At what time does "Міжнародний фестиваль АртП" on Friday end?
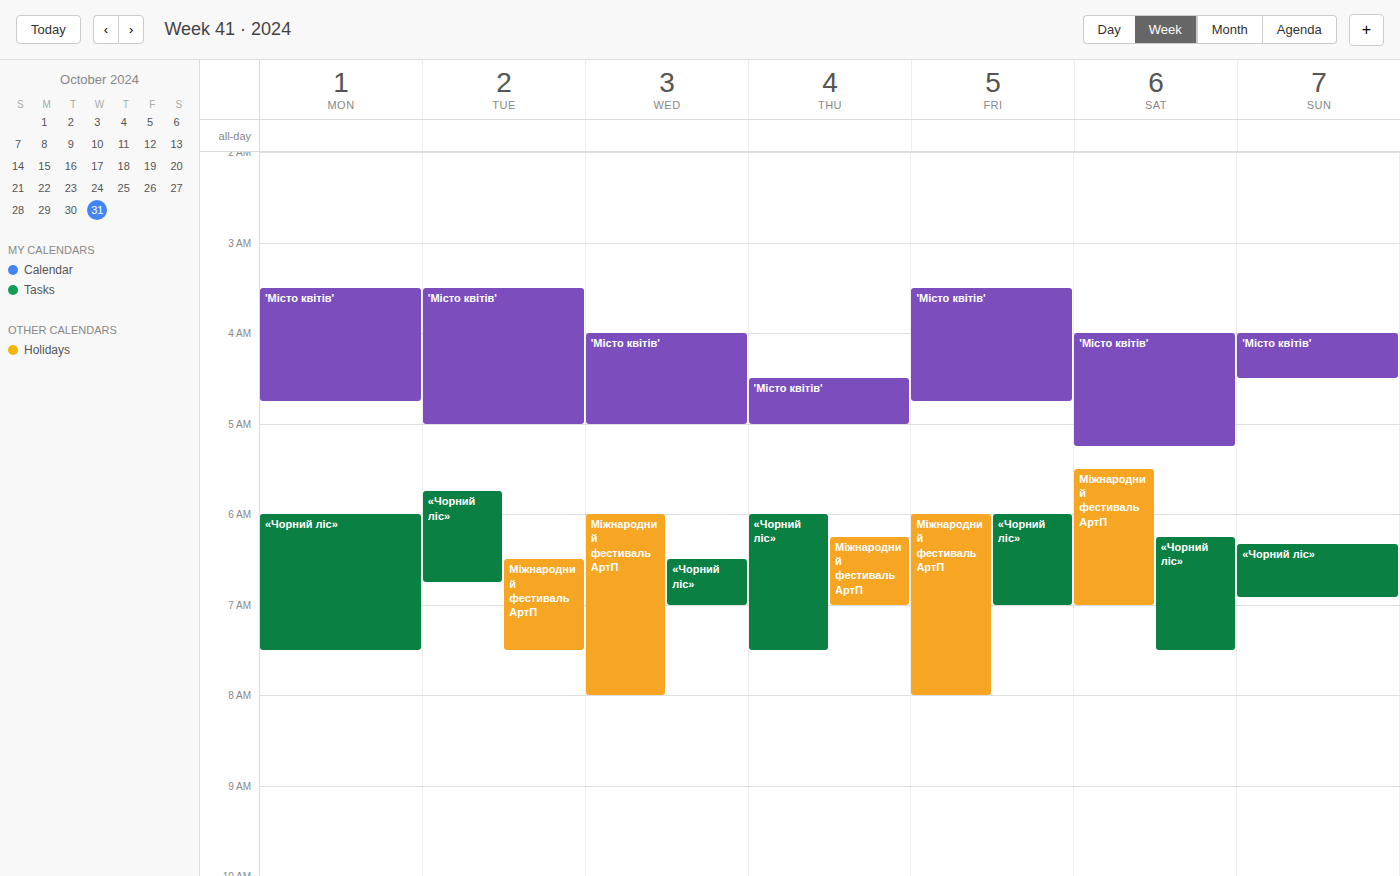
08:00